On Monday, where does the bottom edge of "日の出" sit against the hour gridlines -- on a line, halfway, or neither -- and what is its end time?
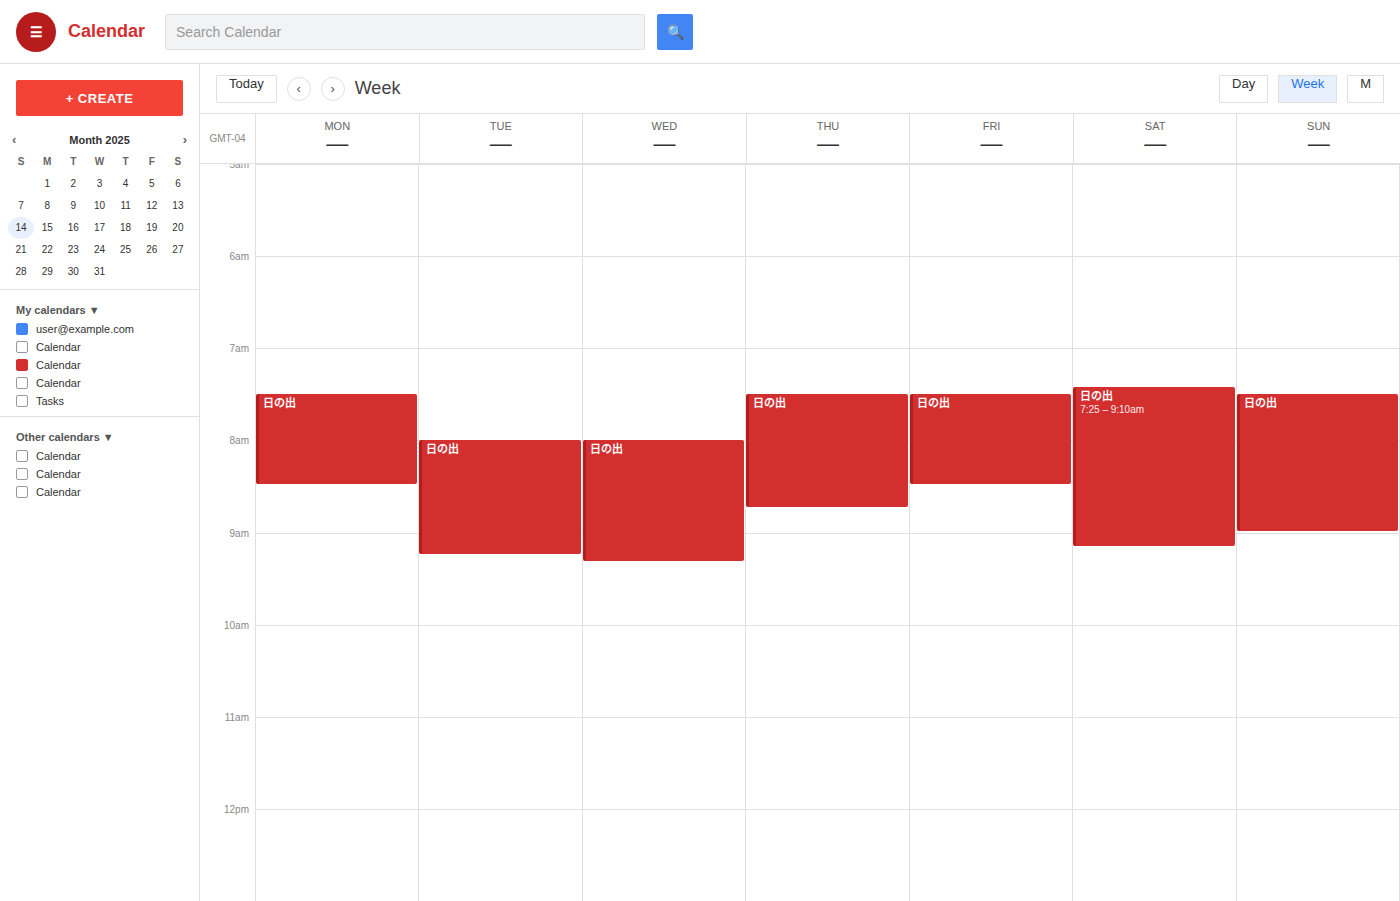
8:30 AM -- halfway between the 8 AM and 9 AM lines.